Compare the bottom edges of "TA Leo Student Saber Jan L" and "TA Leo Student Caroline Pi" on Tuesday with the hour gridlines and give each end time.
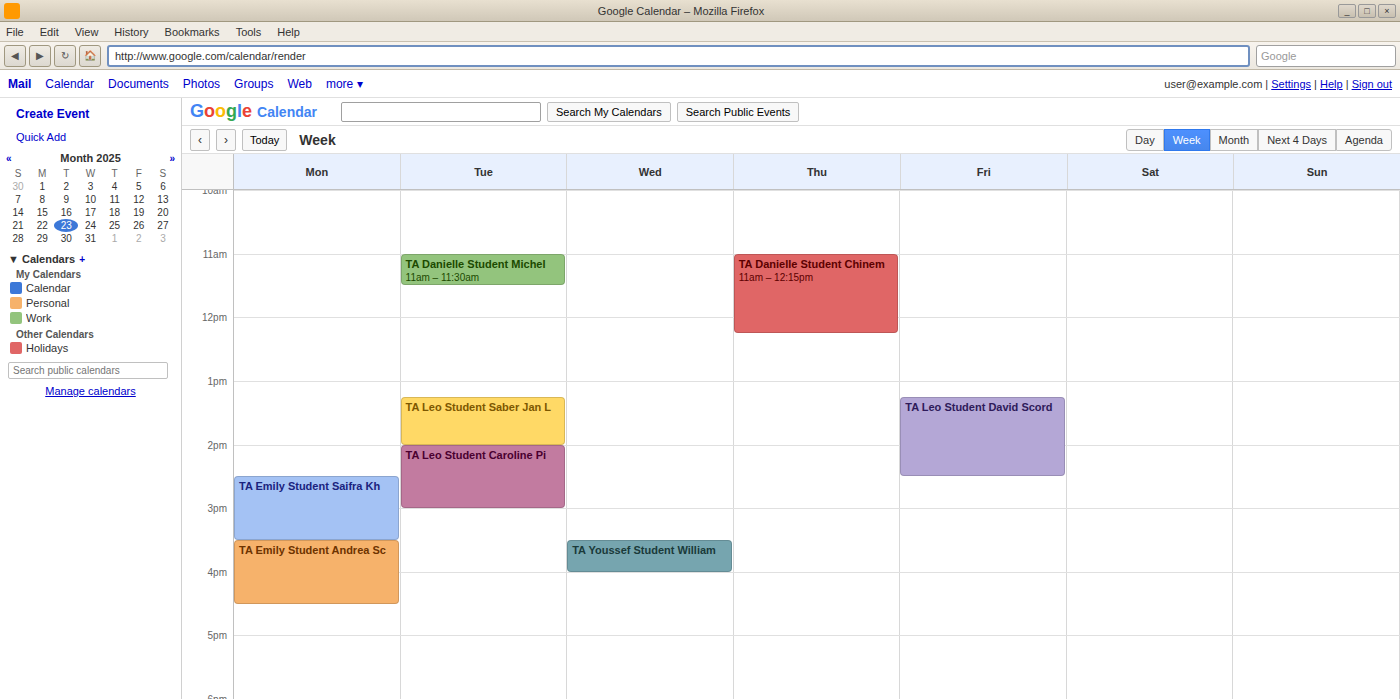
"TA Leo Student Saber Jan L": 2:00 PM, exactly on the 2 PM line. "TA Leo Student Caroline Pi": 3:00 PM, exactly on the 3 PM line.